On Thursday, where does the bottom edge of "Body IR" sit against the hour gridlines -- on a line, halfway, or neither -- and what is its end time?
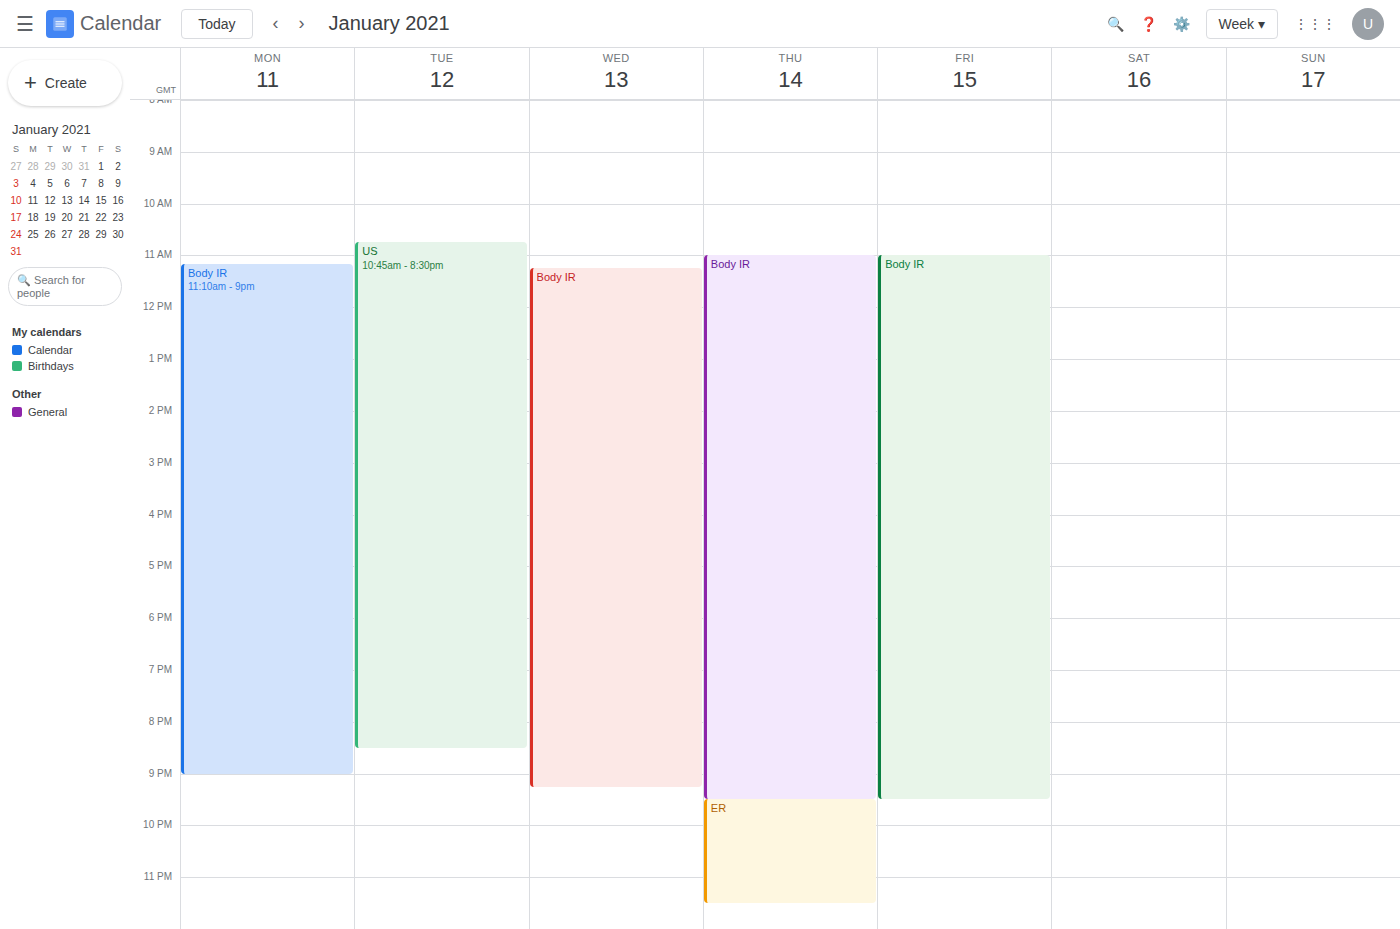
9:30 PM -- halfway between the 9 PM and 10 PM lines.